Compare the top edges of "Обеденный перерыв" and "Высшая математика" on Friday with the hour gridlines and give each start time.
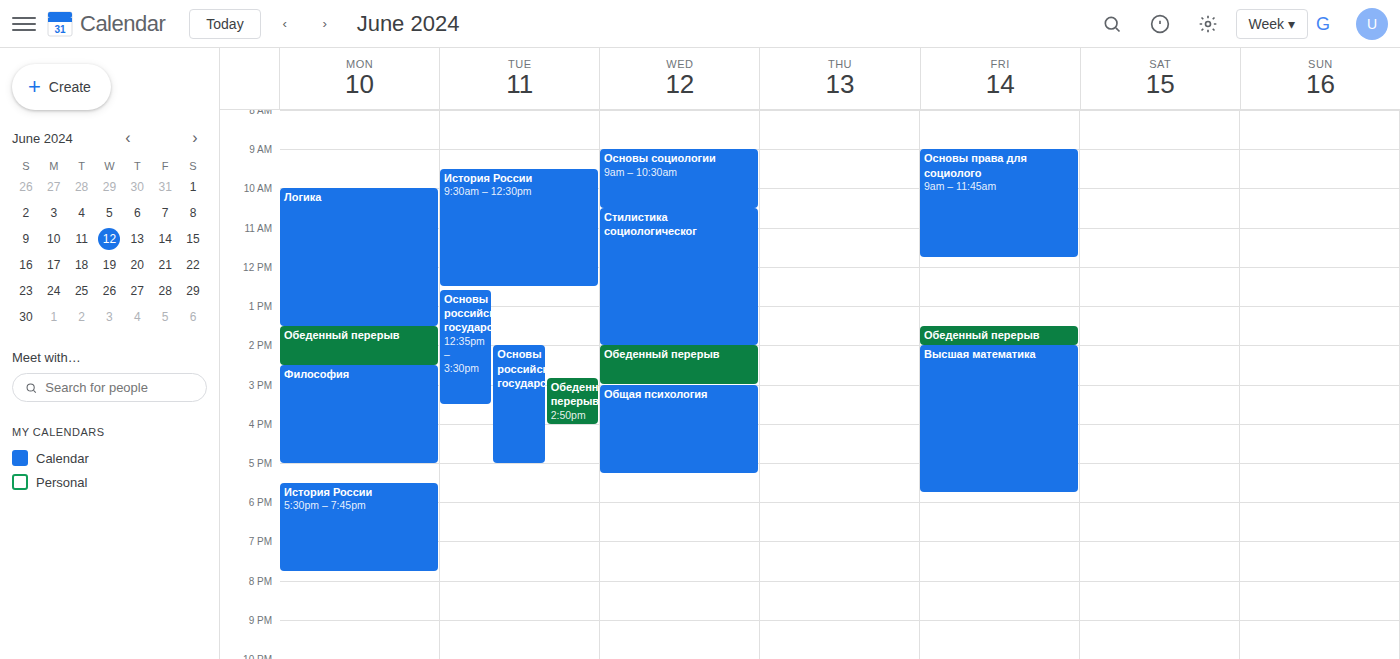
"Обеденный перерыв": 1:30 PM, halfway between the 1 PM and 2 PM lines. "Высшая математика": 2:00 PM, exactly on the 2 PM line.